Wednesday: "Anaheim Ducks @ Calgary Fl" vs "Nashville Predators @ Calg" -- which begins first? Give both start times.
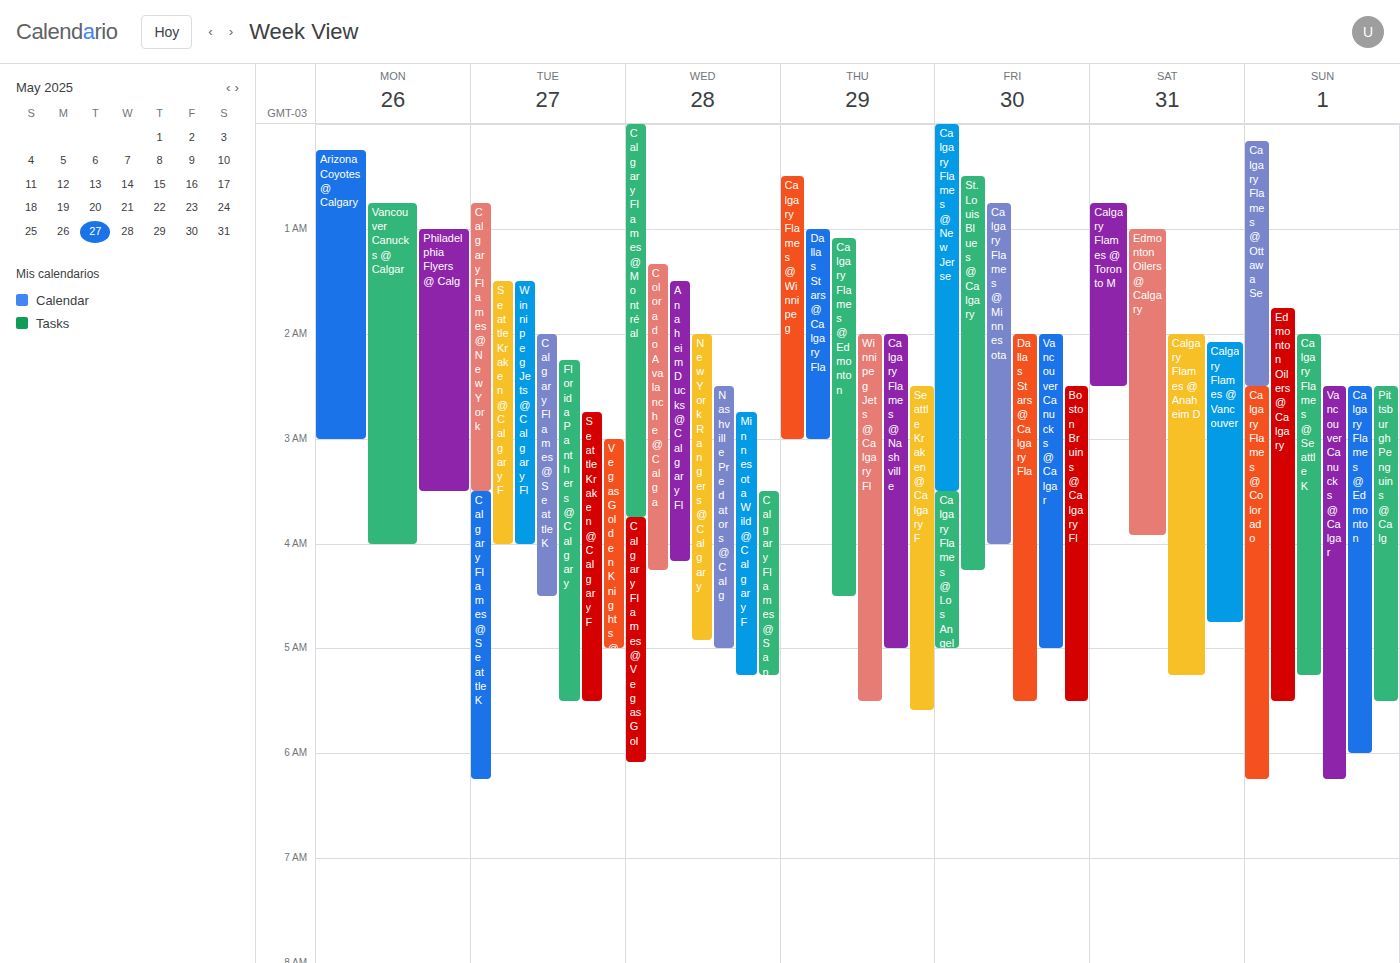
"Anaheim Ducks @ Calgary Fl" 1:30 AM; "Nashville Predators @ Calg" 2:30 AM.